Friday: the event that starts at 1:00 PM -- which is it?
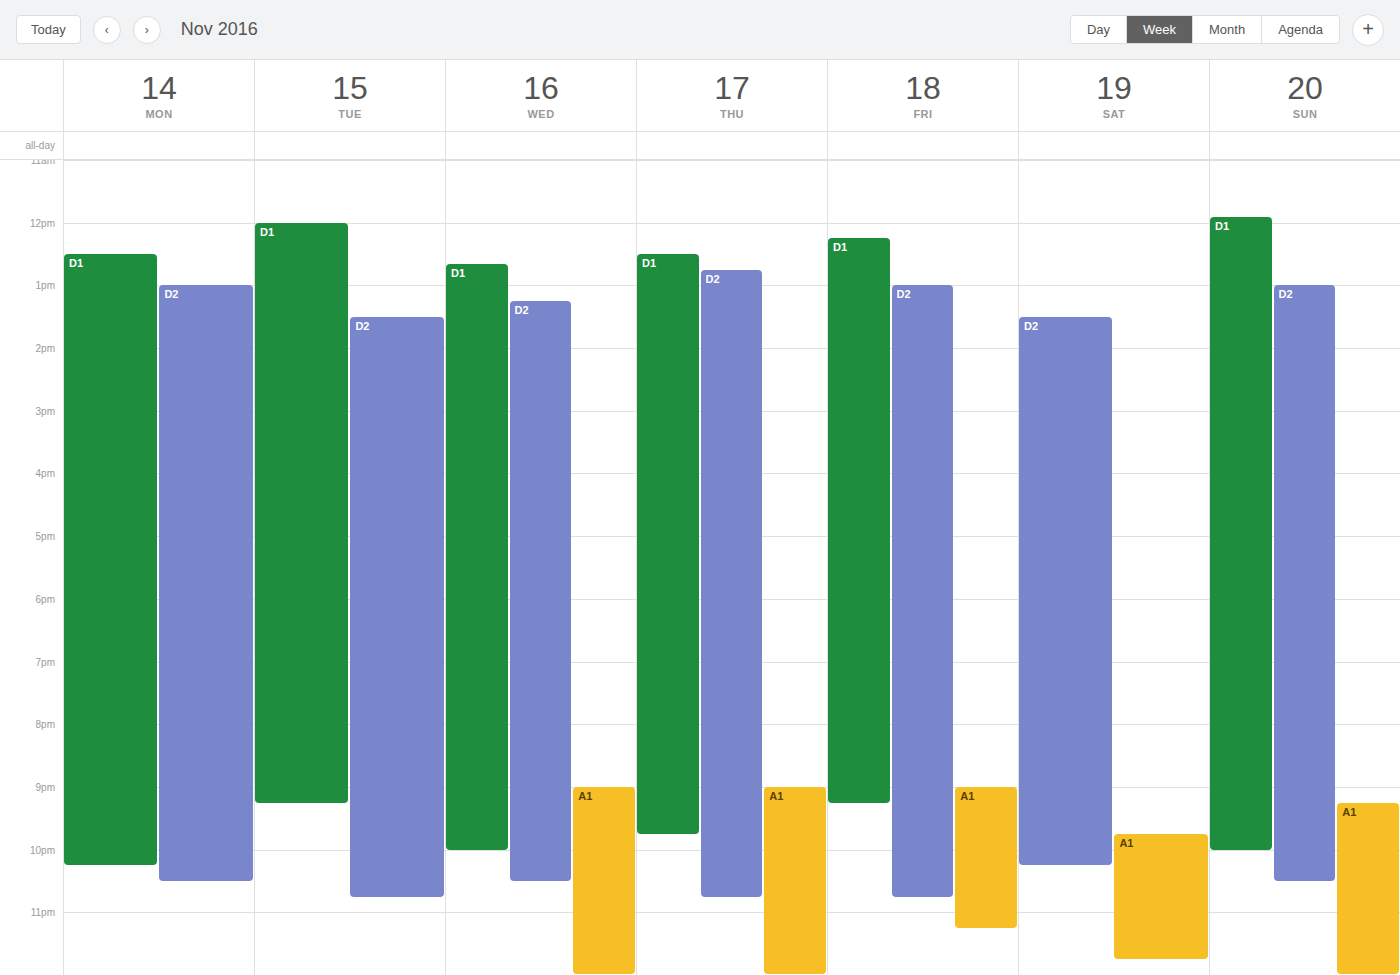
"D2"